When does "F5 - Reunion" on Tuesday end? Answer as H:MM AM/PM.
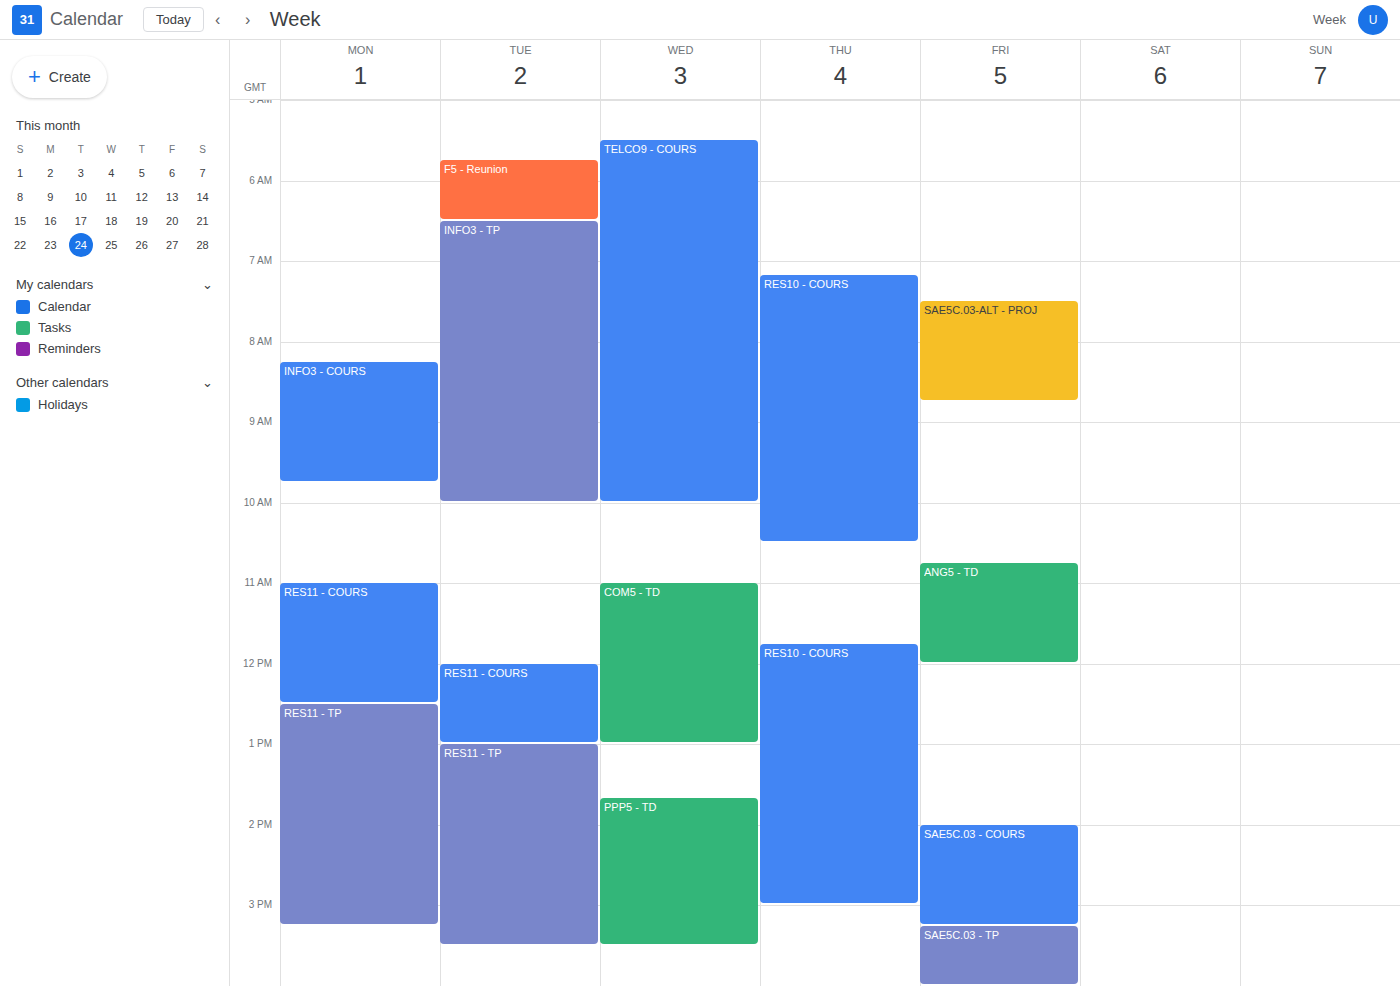
6:30 AM